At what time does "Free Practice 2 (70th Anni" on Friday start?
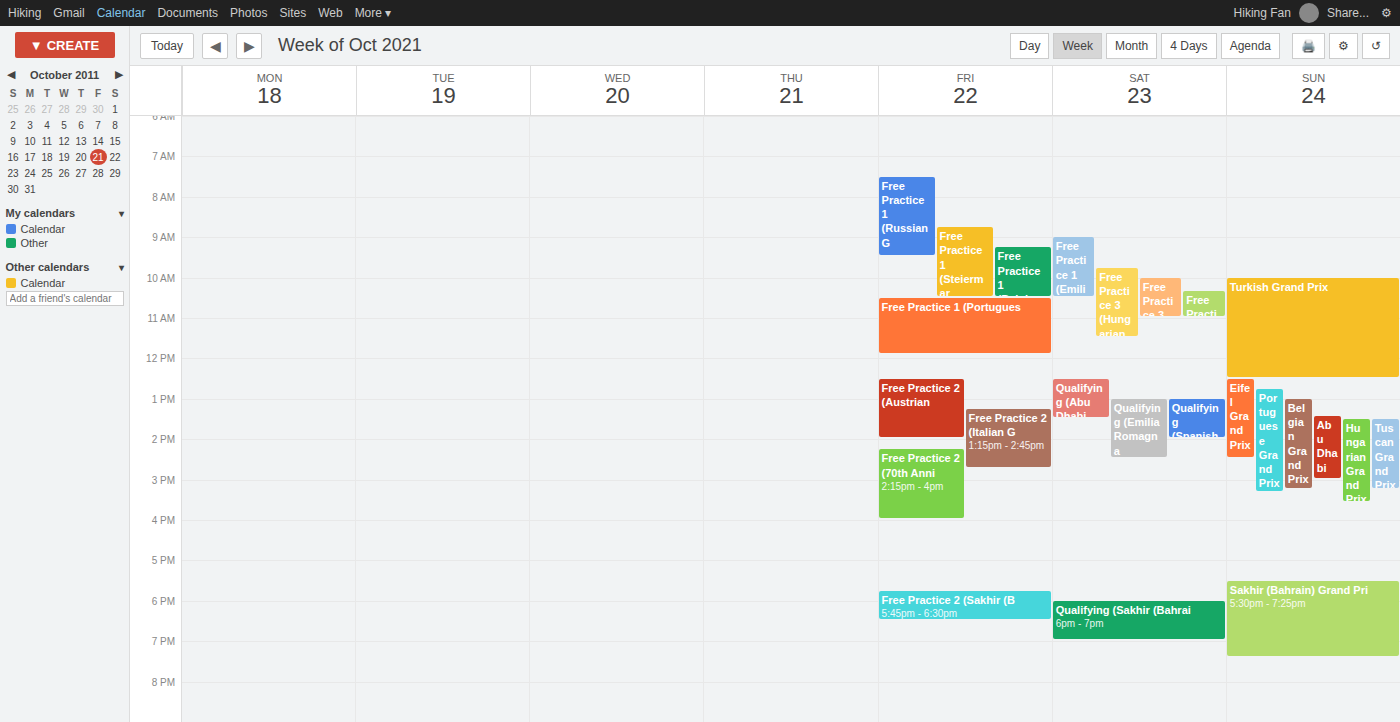
2:15 PM